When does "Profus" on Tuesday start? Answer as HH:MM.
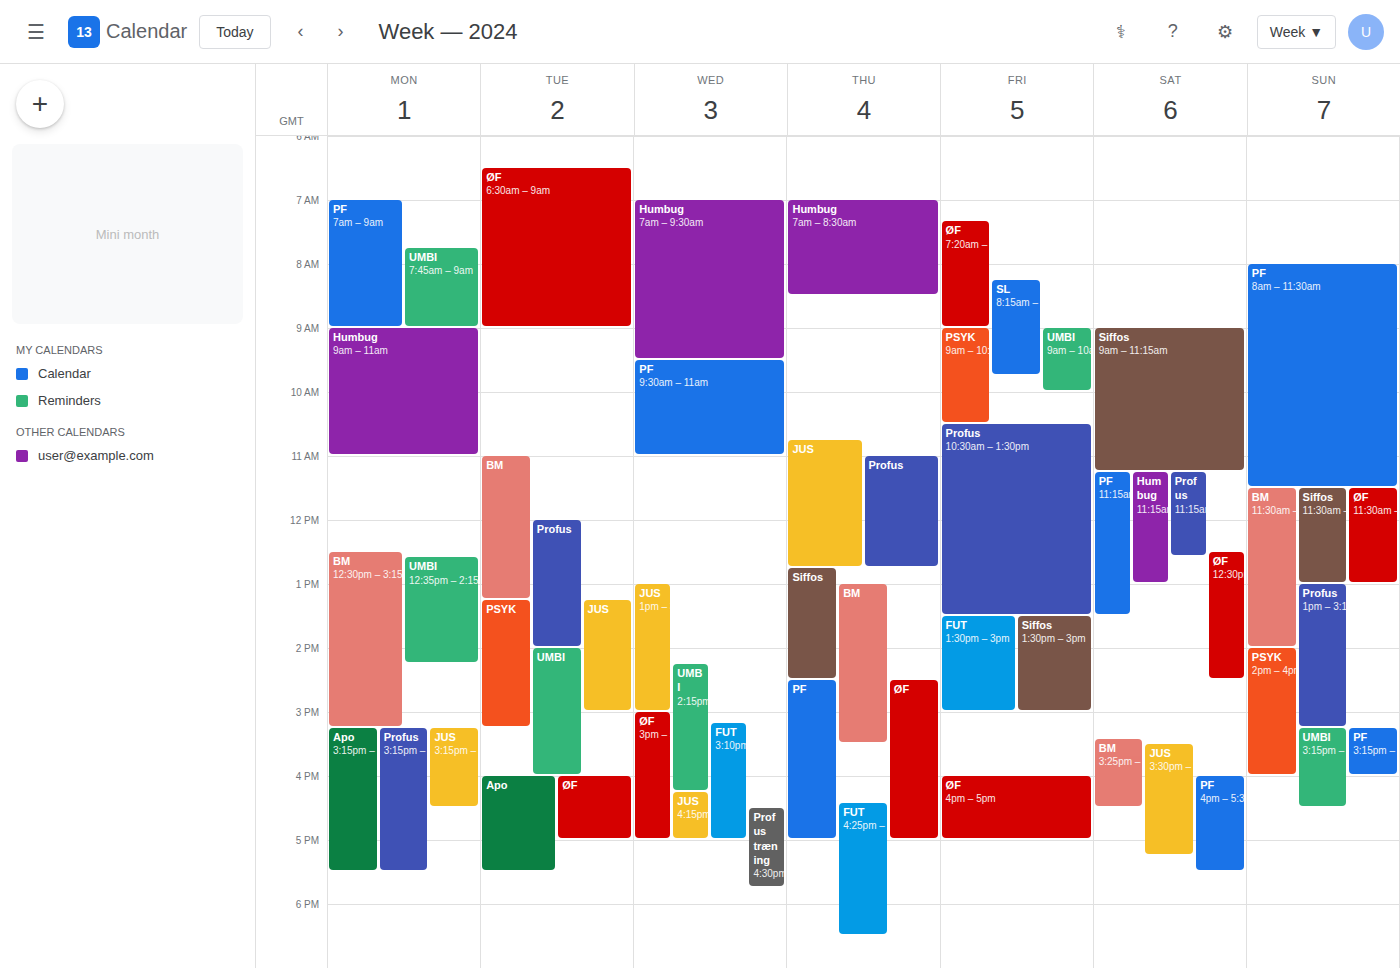
12:00